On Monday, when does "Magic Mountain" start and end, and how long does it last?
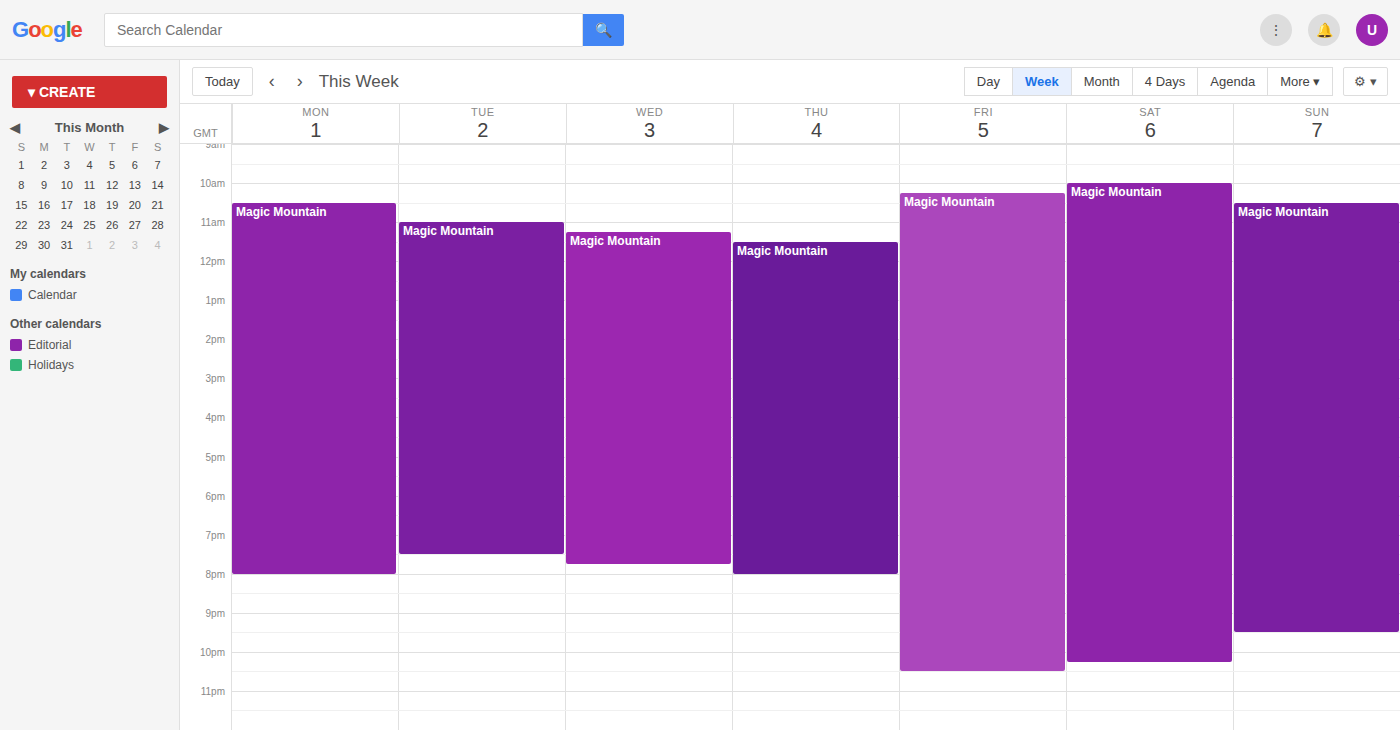
10:30 AM to 8:00 PM, 9 hours 30 minutes